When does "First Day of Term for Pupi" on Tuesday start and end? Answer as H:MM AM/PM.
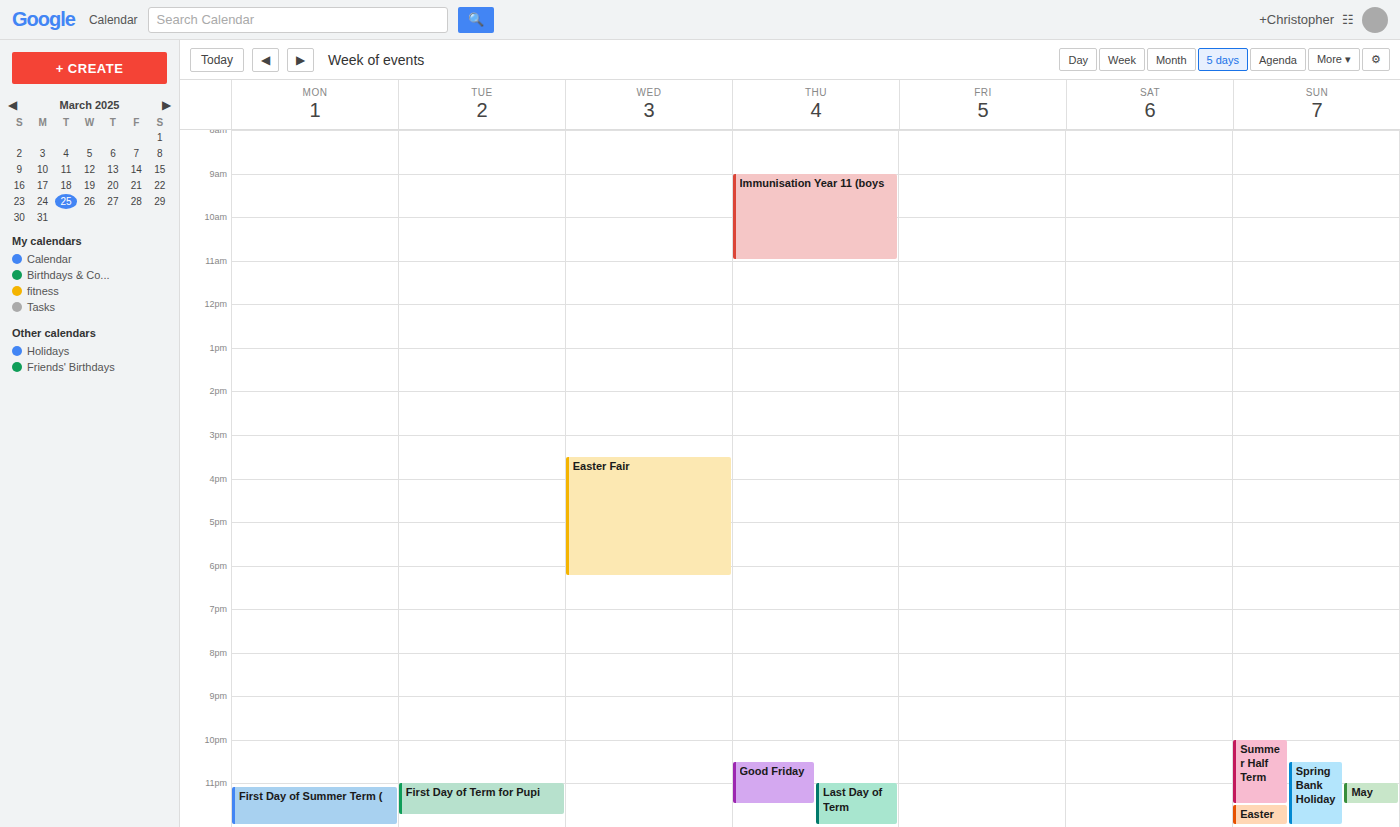
11:00 PM to 11:45 PM